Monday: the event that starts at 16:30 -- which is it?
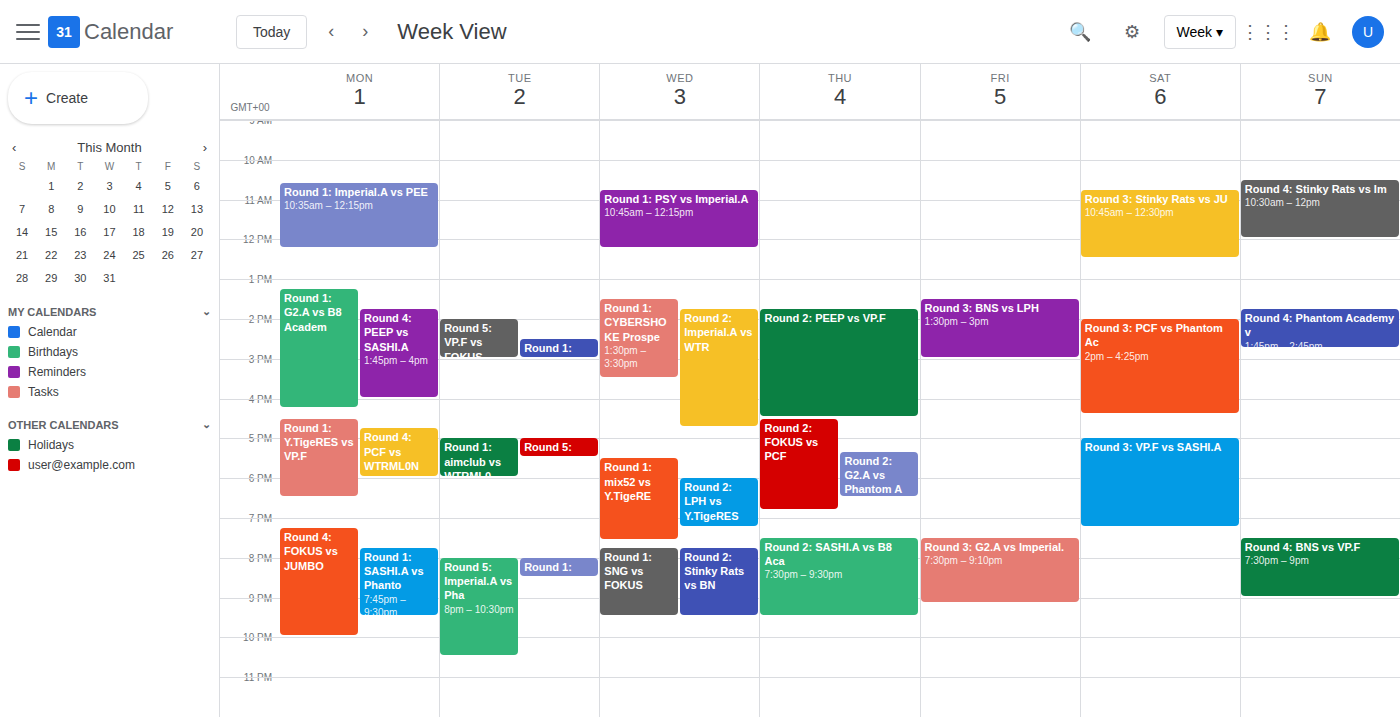
"Round 1: Y.TigeRES vs VP.F"